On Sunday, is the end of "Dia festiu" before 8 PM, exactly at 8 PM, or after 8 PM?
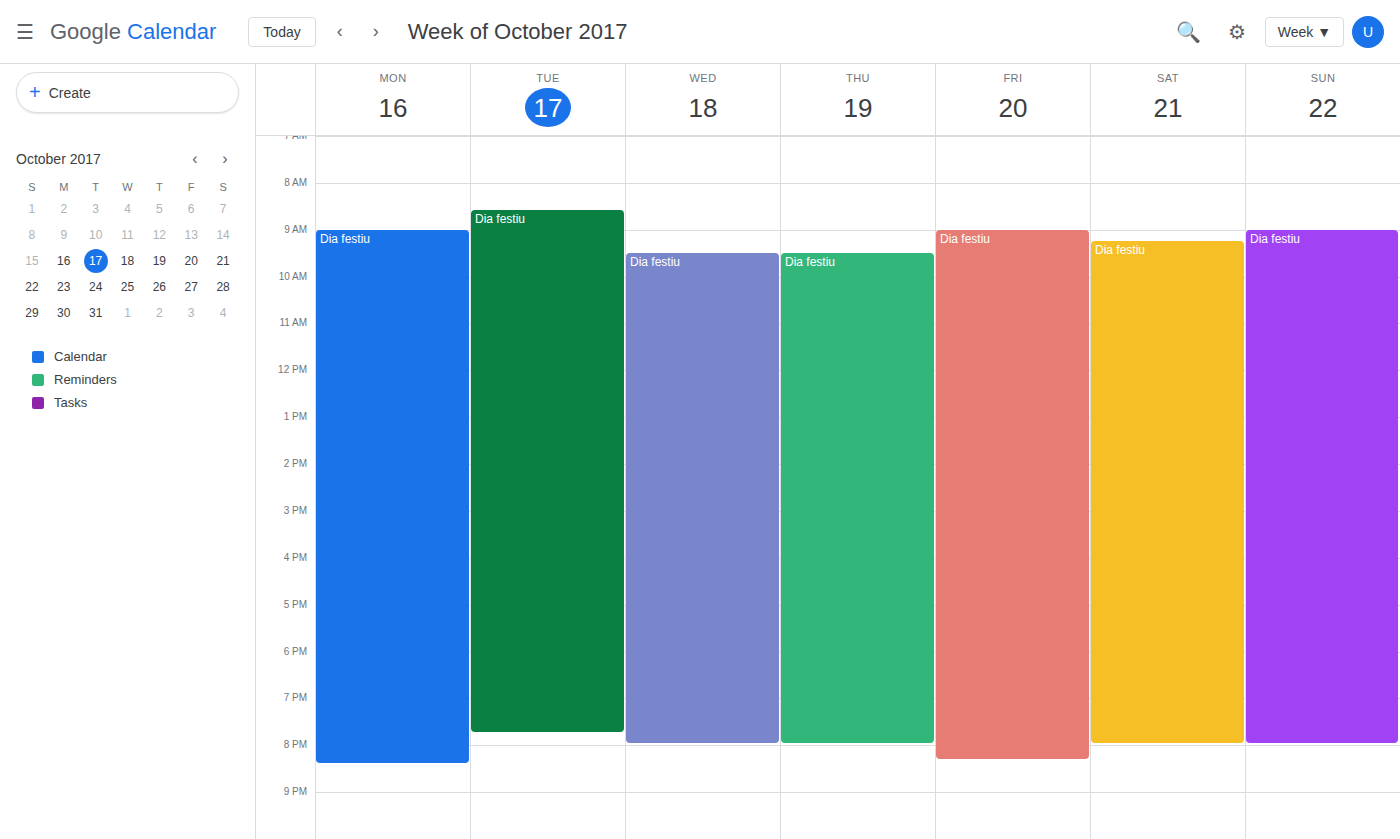
8:00 PM -- exactly at 8 PM, on the 8 PM line.